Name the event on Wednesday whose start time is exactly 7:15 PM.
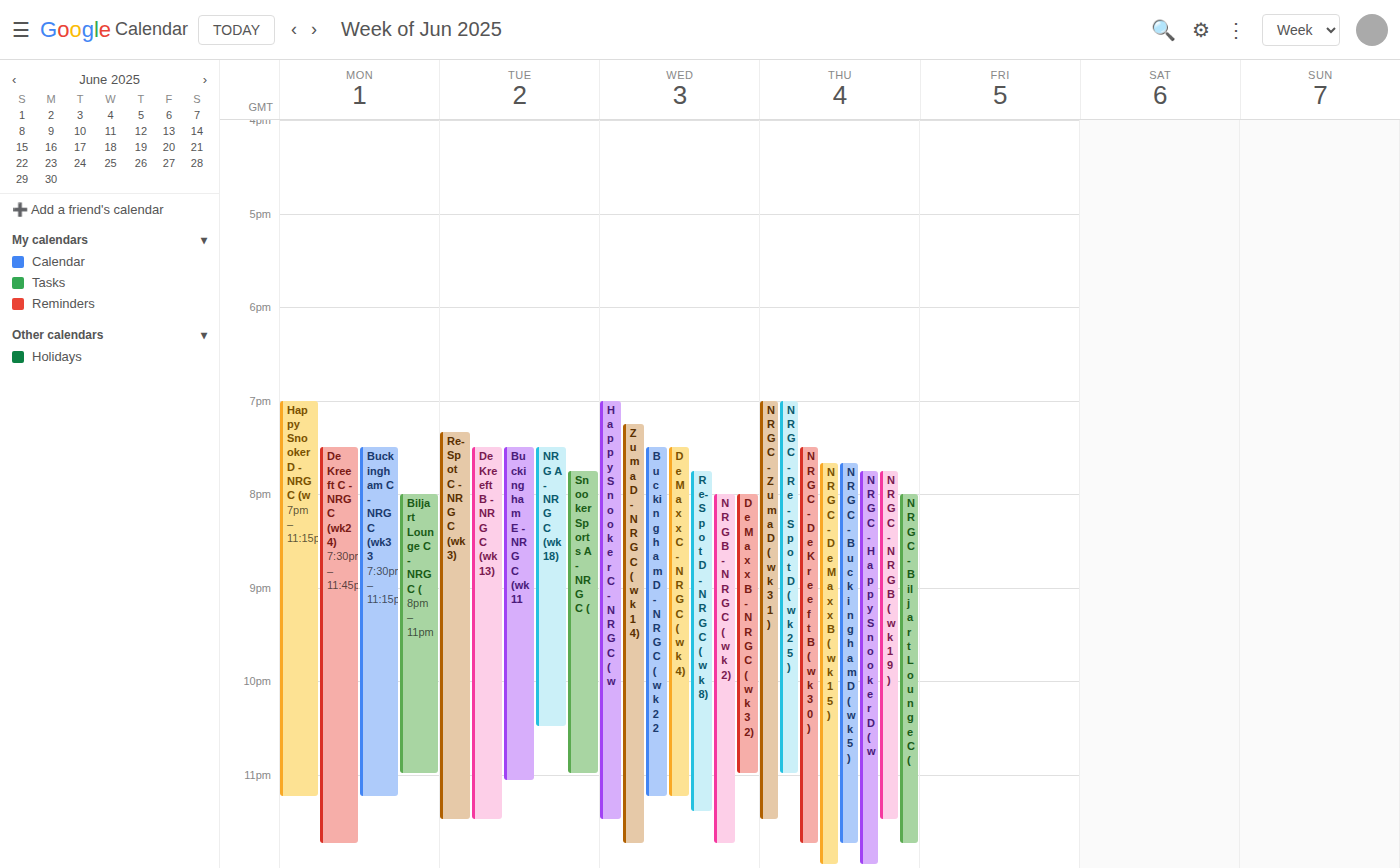
"Zuma D - NRG C (wk14)"